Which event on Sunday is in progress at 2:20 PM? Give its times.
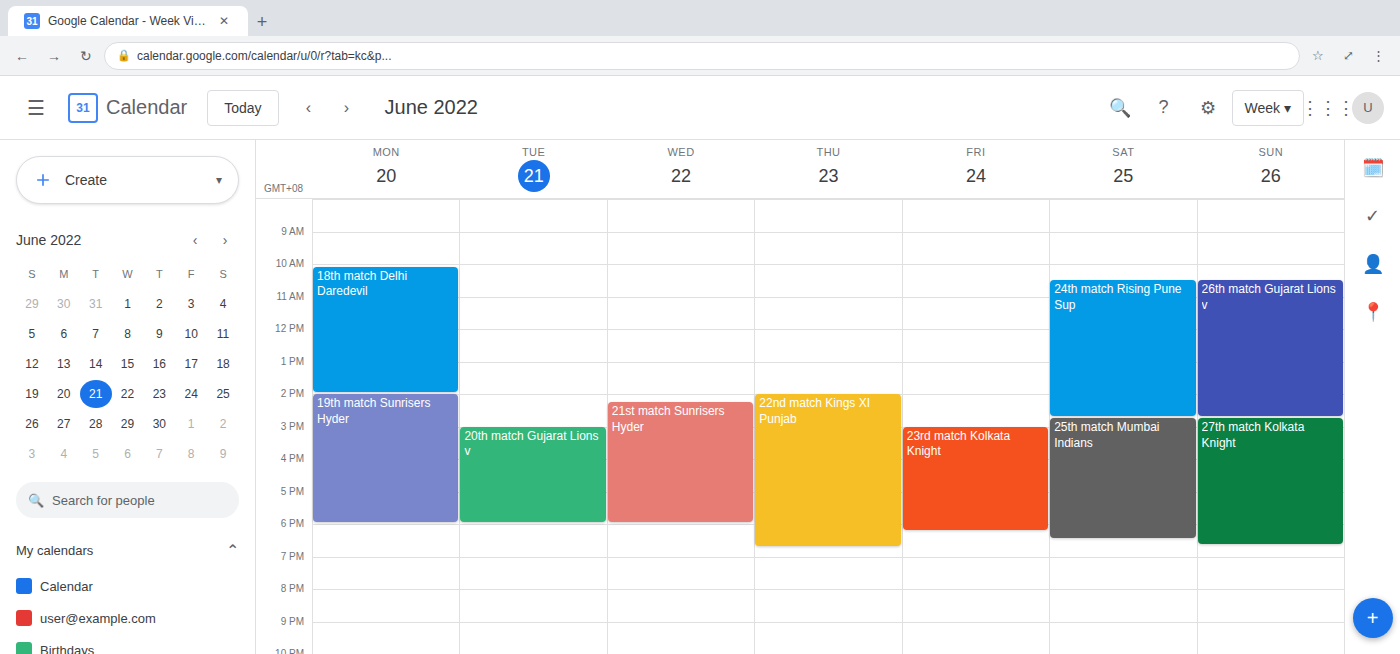
"26th match Gujarat Lions v", 10:30 AM to 2:45 PM